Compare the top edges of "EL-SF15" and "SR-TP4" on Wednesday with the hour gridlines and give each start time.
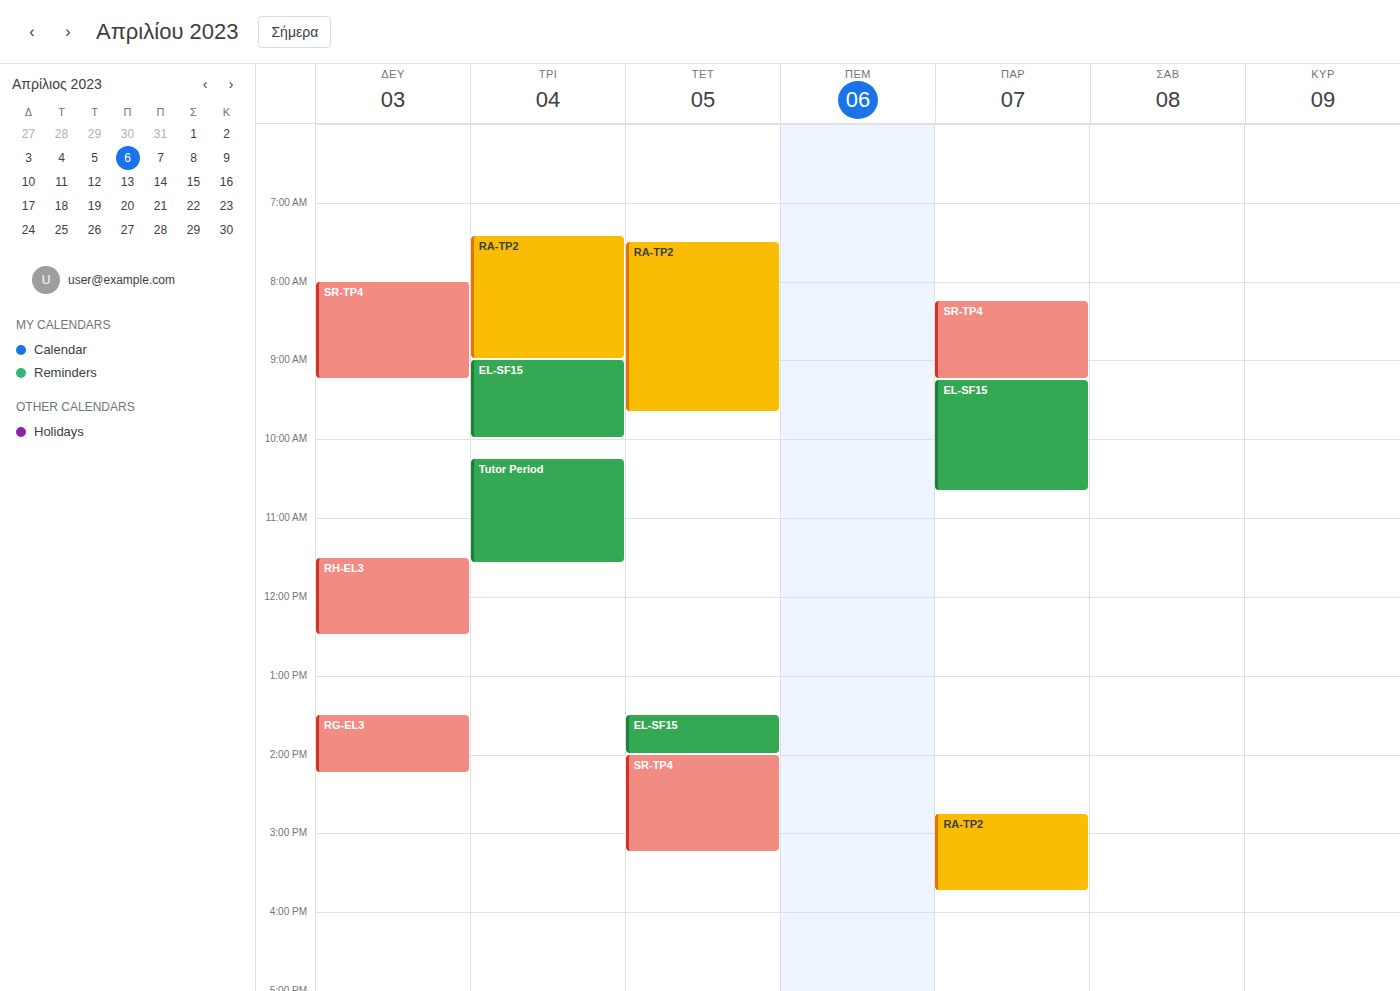
"EL-SF15": 1:30 PM, halfway between the 1 PM and 2 PM lines. "SR-TP4": 2:00 PM, exactly on the 2 PM line.